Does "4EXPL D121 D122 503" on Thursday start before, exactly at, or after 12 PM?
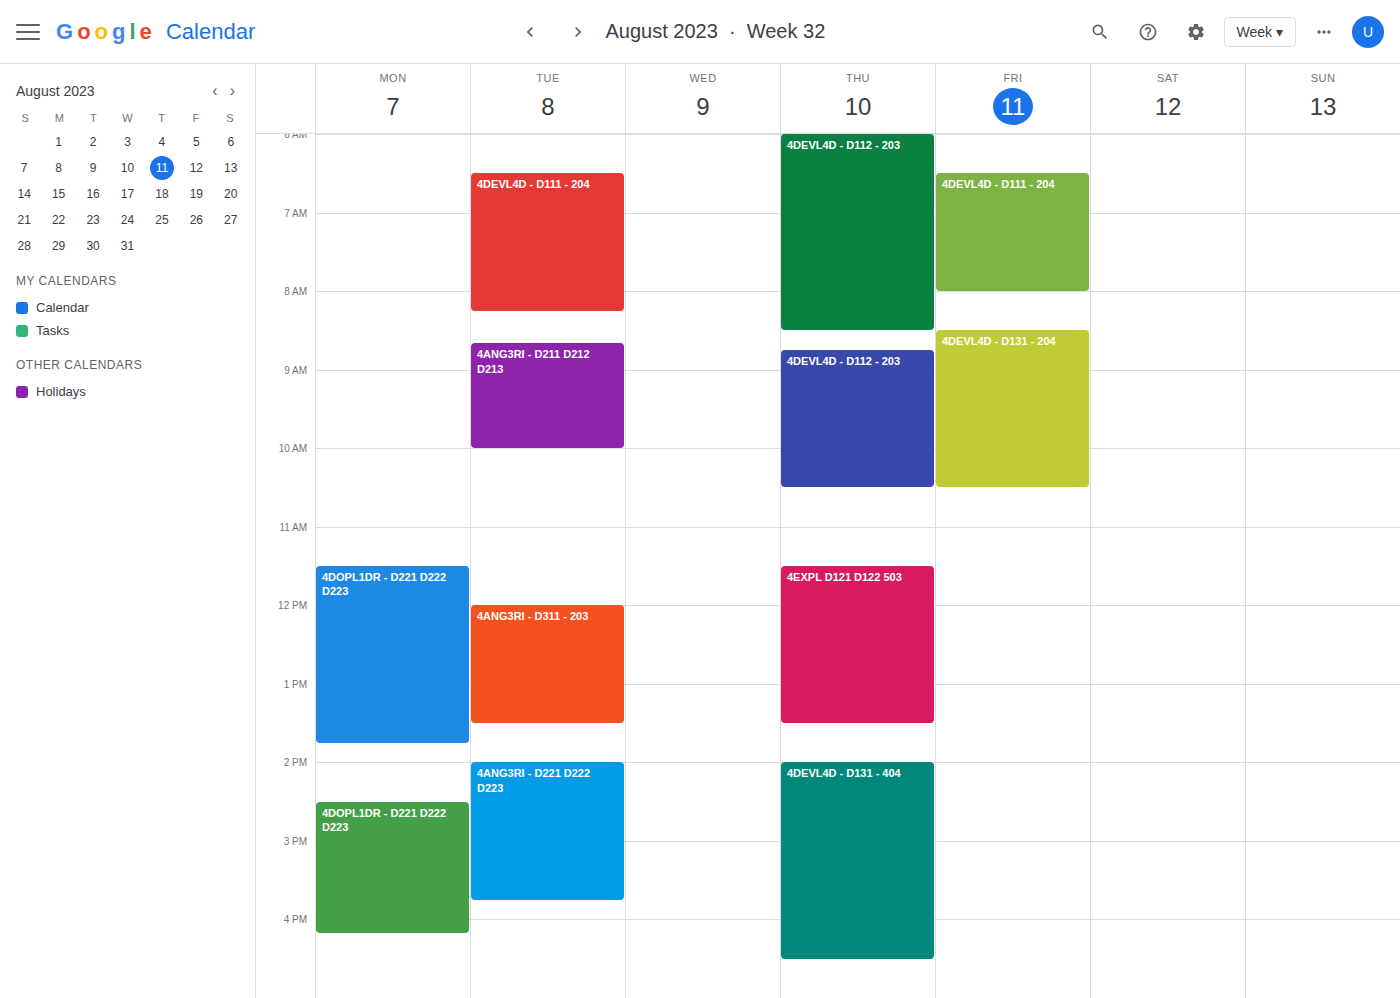
11:30 AM -- before 12 PM, 30 minutes above the 12 PM line.